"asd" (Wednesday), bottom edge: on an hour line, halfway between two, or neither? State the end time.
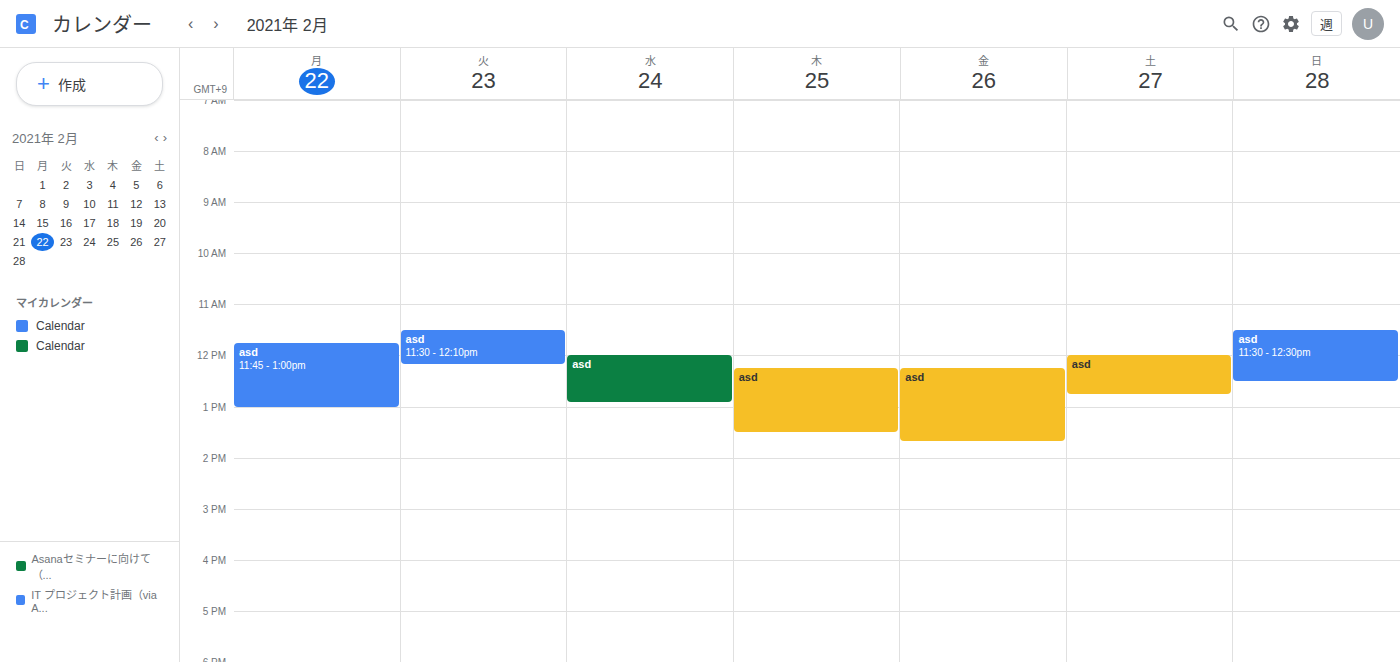
12:55 PM -- neither: 55 minutes below the 12 PM line and 5 minutes above the 1 PM line.